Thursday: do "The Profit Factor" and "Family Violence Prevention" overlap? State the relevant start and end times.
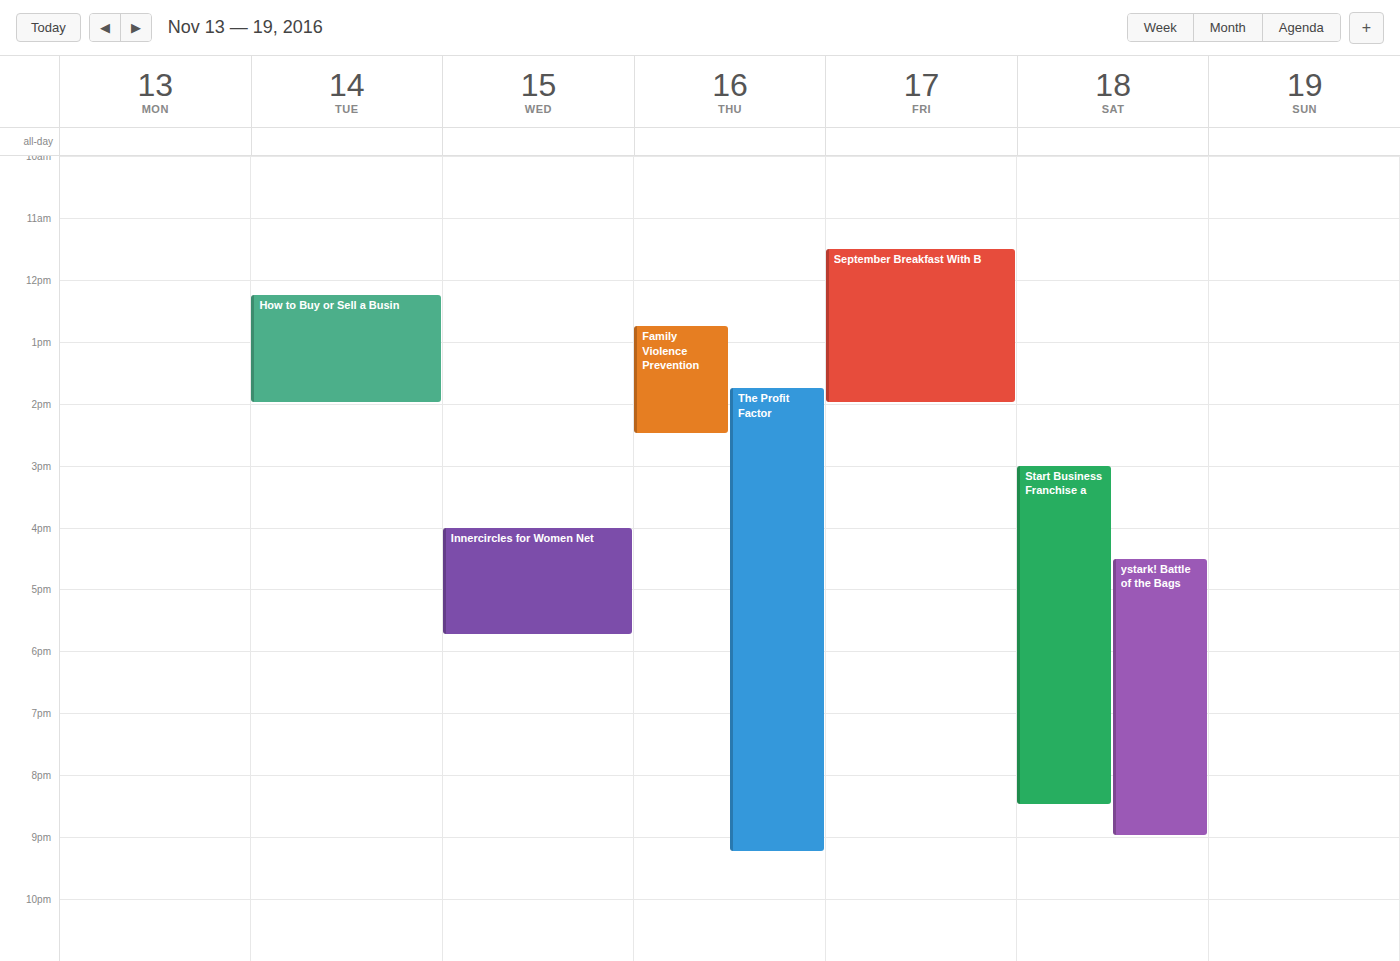
"The Profit Factor" starts at 1:45 PM, before "Family Violence Prevention" ends at 2:30 PM -- they overlap.